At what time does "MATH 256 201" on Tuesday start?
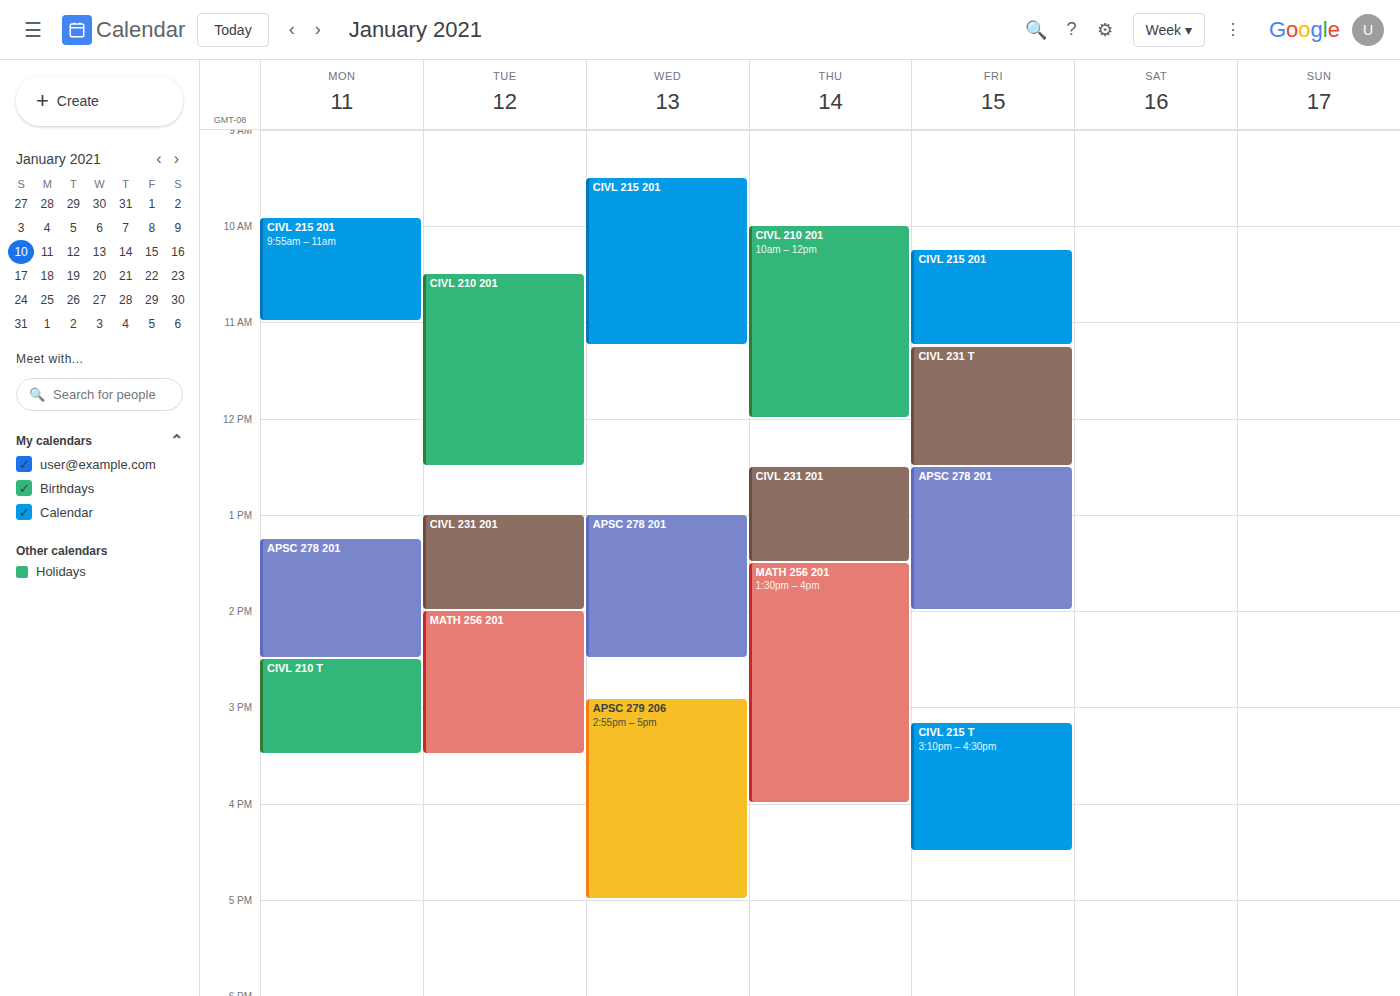
2:00 PM